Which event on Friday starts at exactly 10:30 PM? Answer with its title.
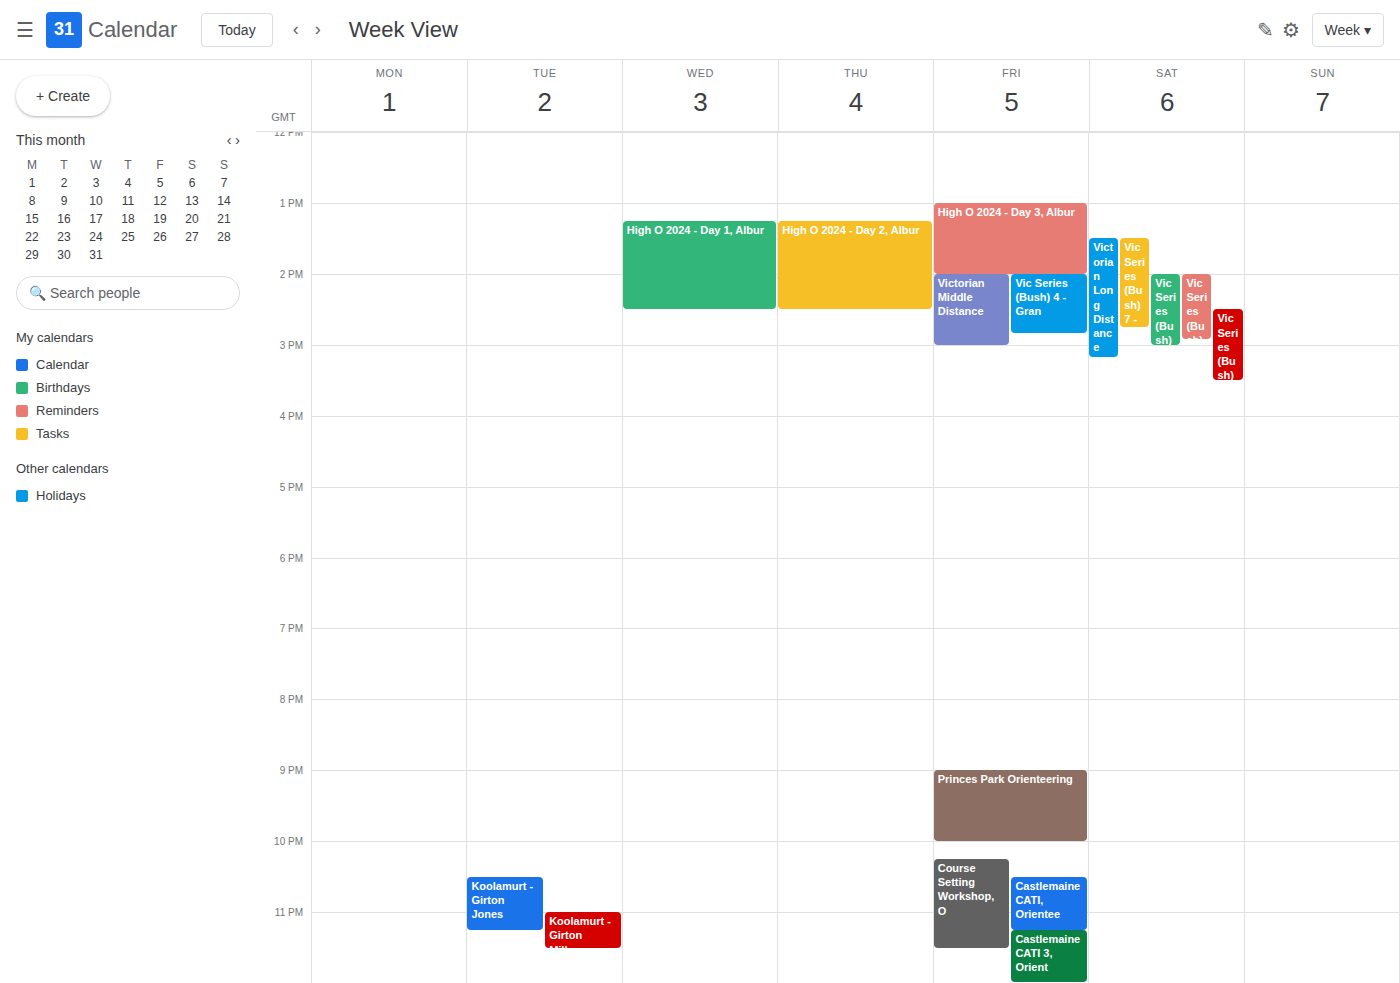
"Castlemaine CATI, Orientee"